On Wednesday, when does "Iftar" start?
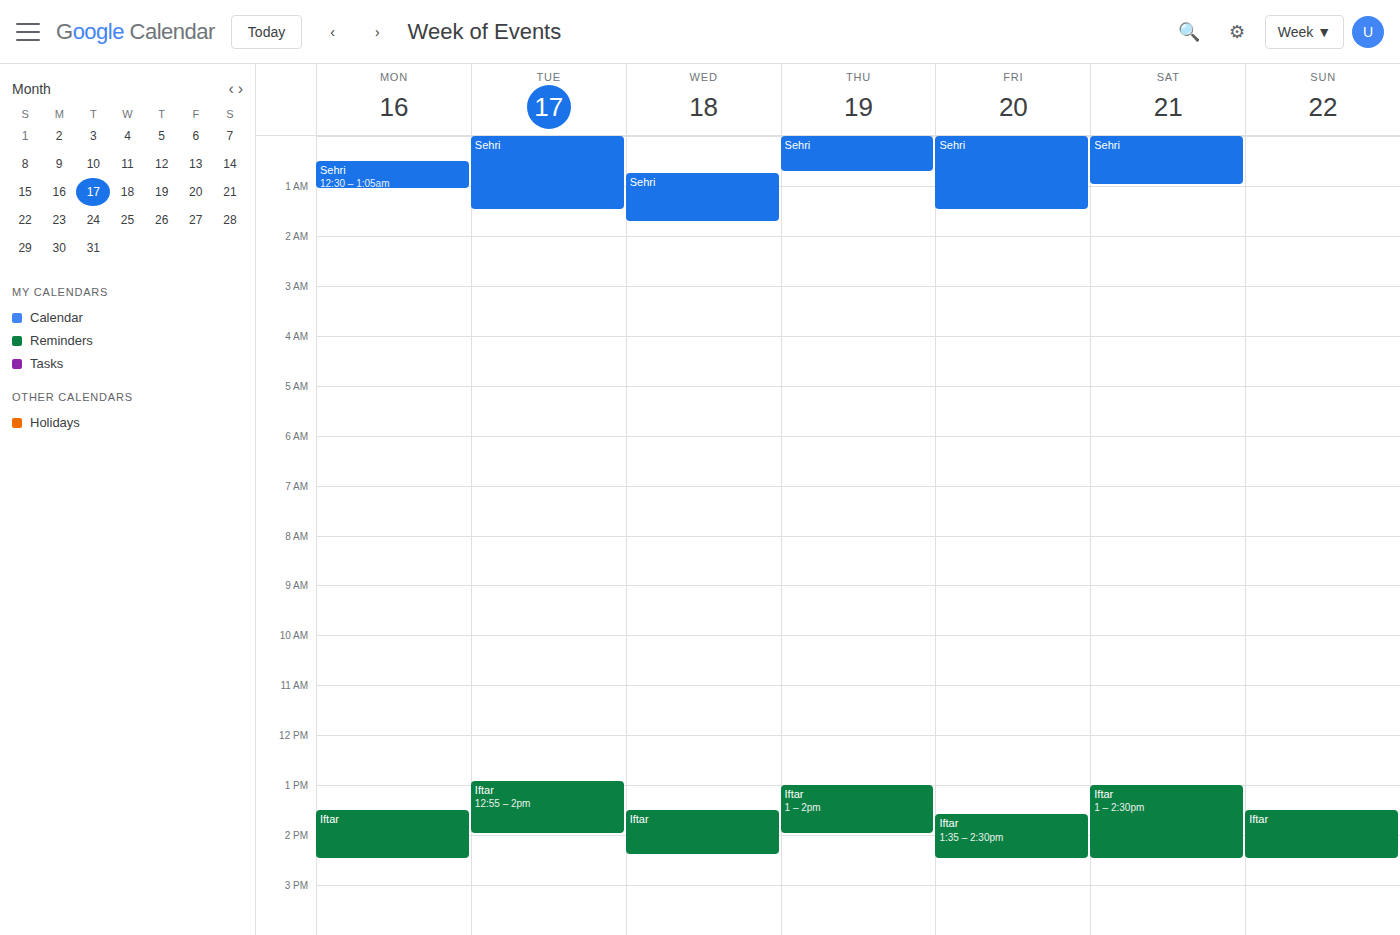
1:30 PM